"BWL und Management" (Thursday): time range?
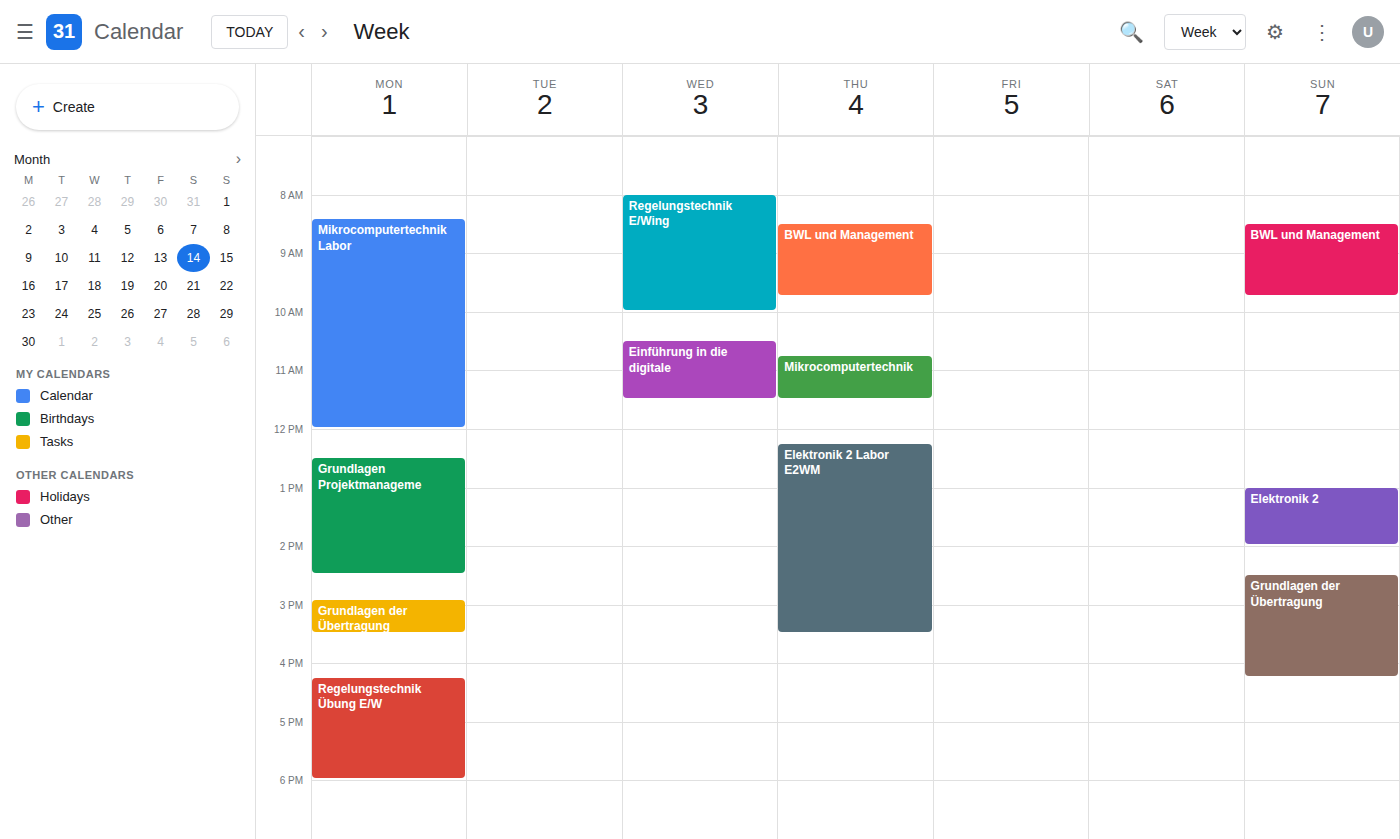
8:30 AM to 9:45 AM